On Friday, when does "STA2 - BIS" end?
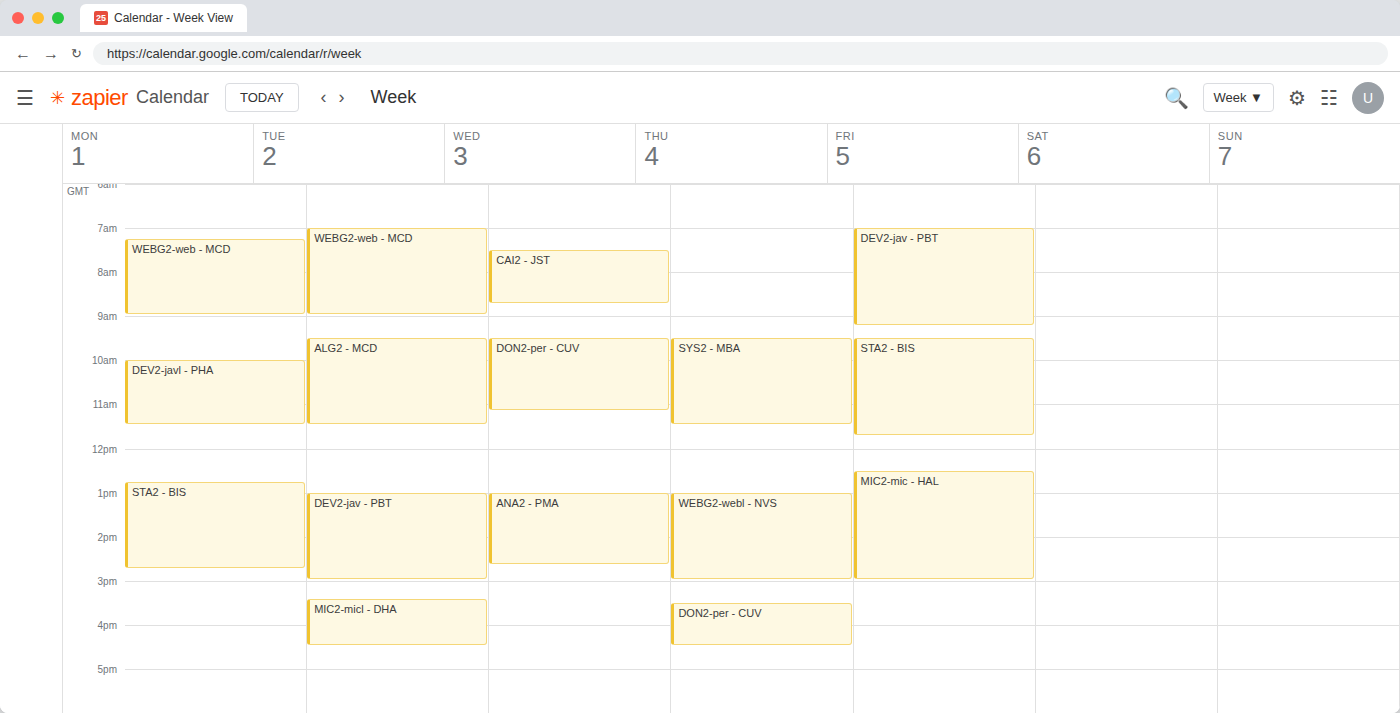
11:45 AM